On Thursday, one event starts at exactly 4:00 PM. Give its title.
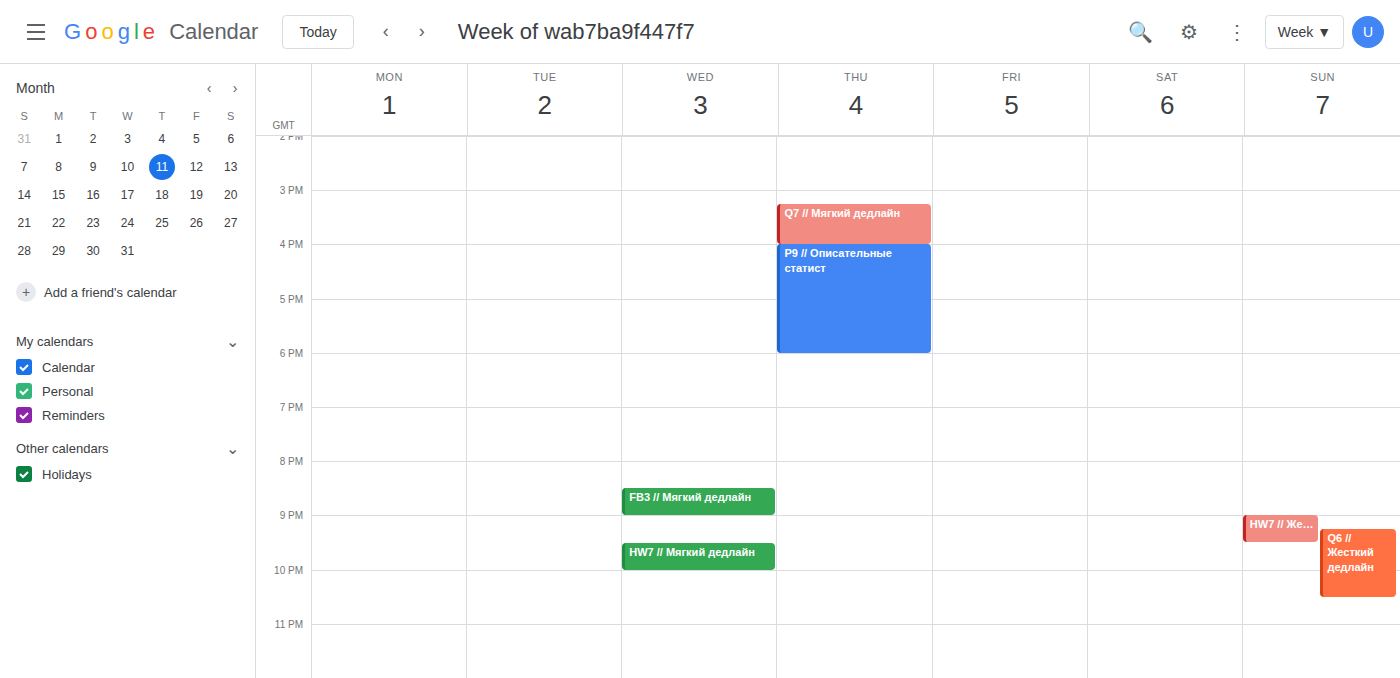
"P9 // Описательные статист"